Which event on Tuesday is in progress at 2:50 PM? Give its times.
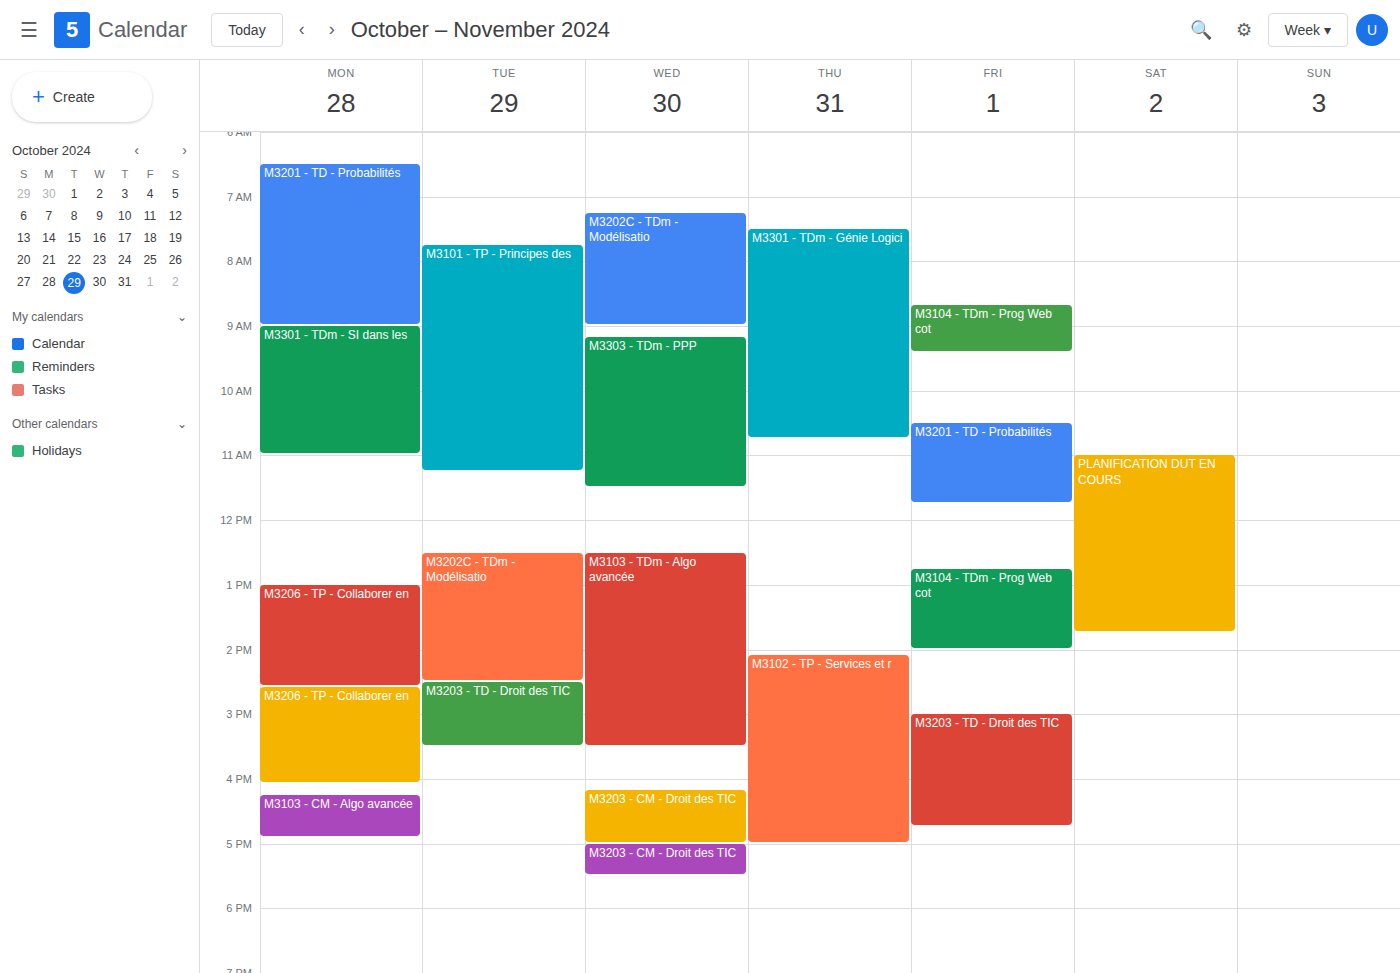
"M3203 - TD - Droit des TIC", 2:30 PM to 3:30 PM